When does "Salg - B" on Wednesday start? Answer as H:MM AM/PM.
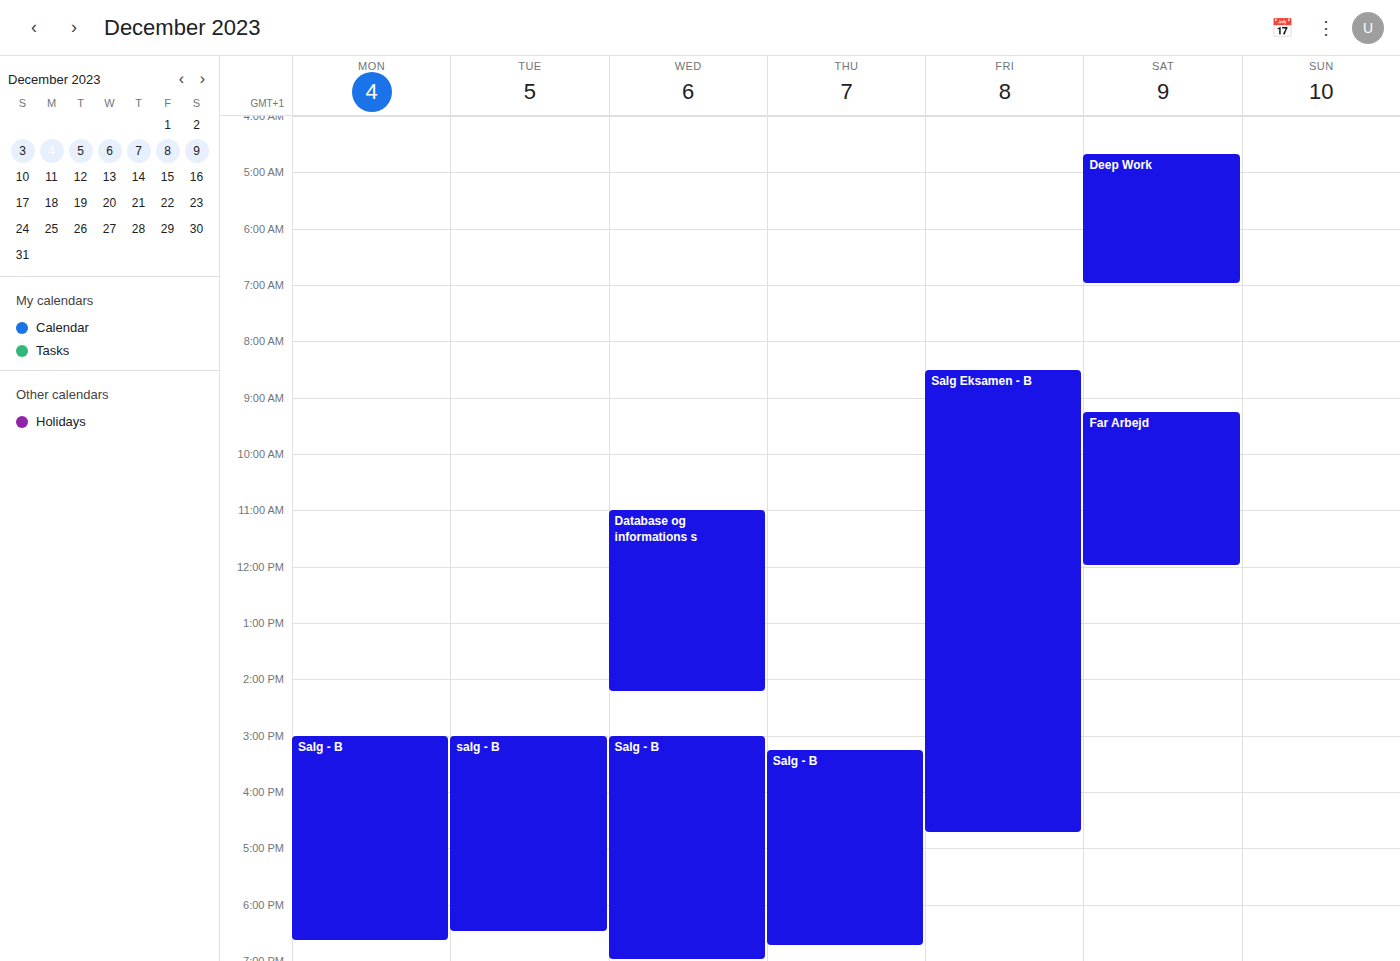
3:00 PM